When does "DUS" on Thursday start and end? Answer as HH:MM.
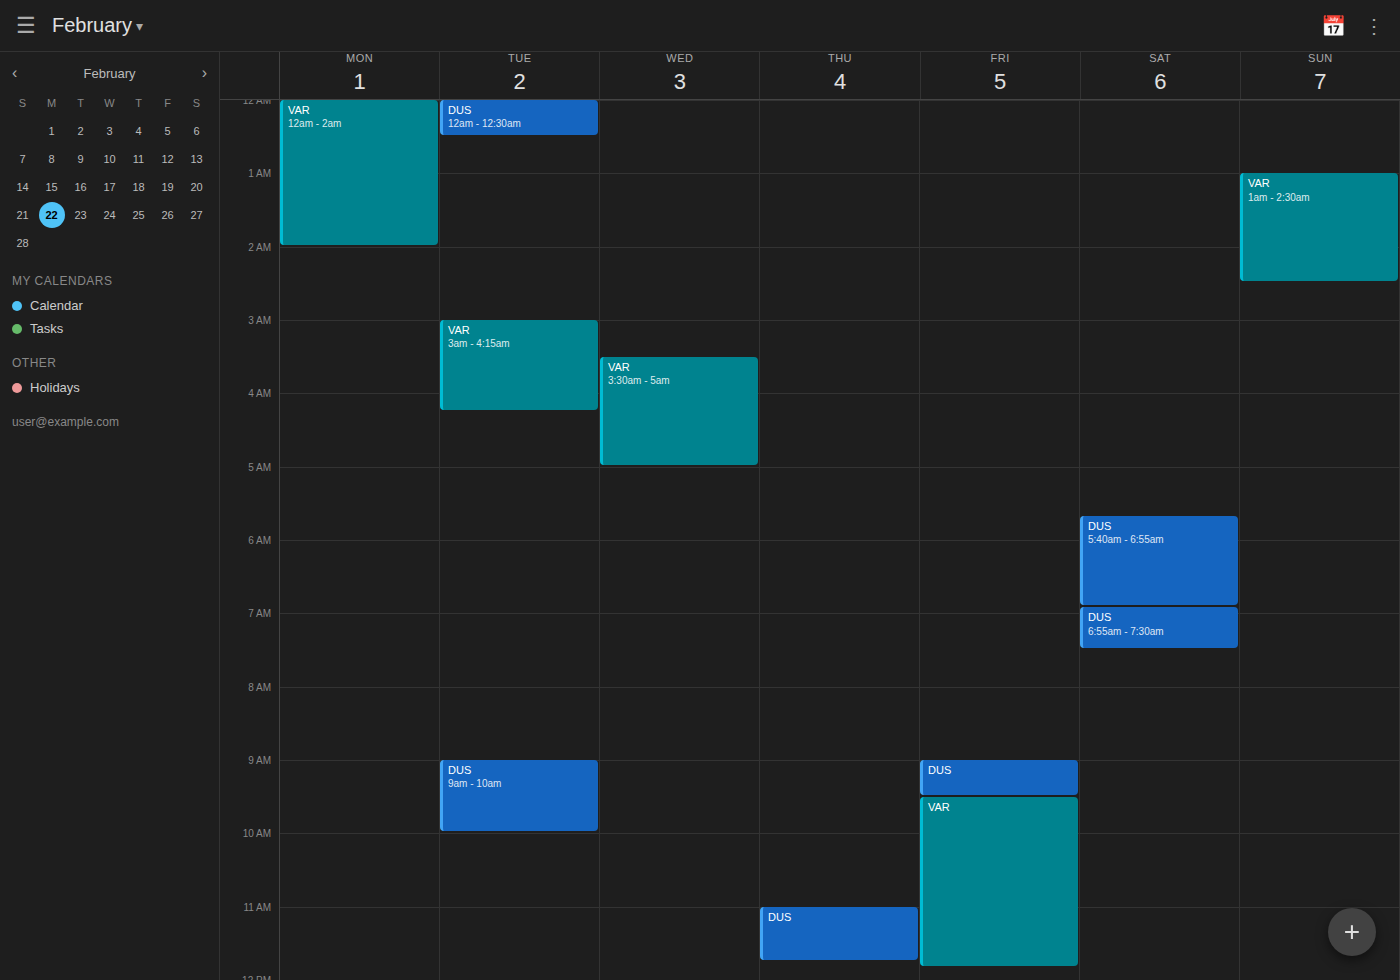
11:00 to 11:45